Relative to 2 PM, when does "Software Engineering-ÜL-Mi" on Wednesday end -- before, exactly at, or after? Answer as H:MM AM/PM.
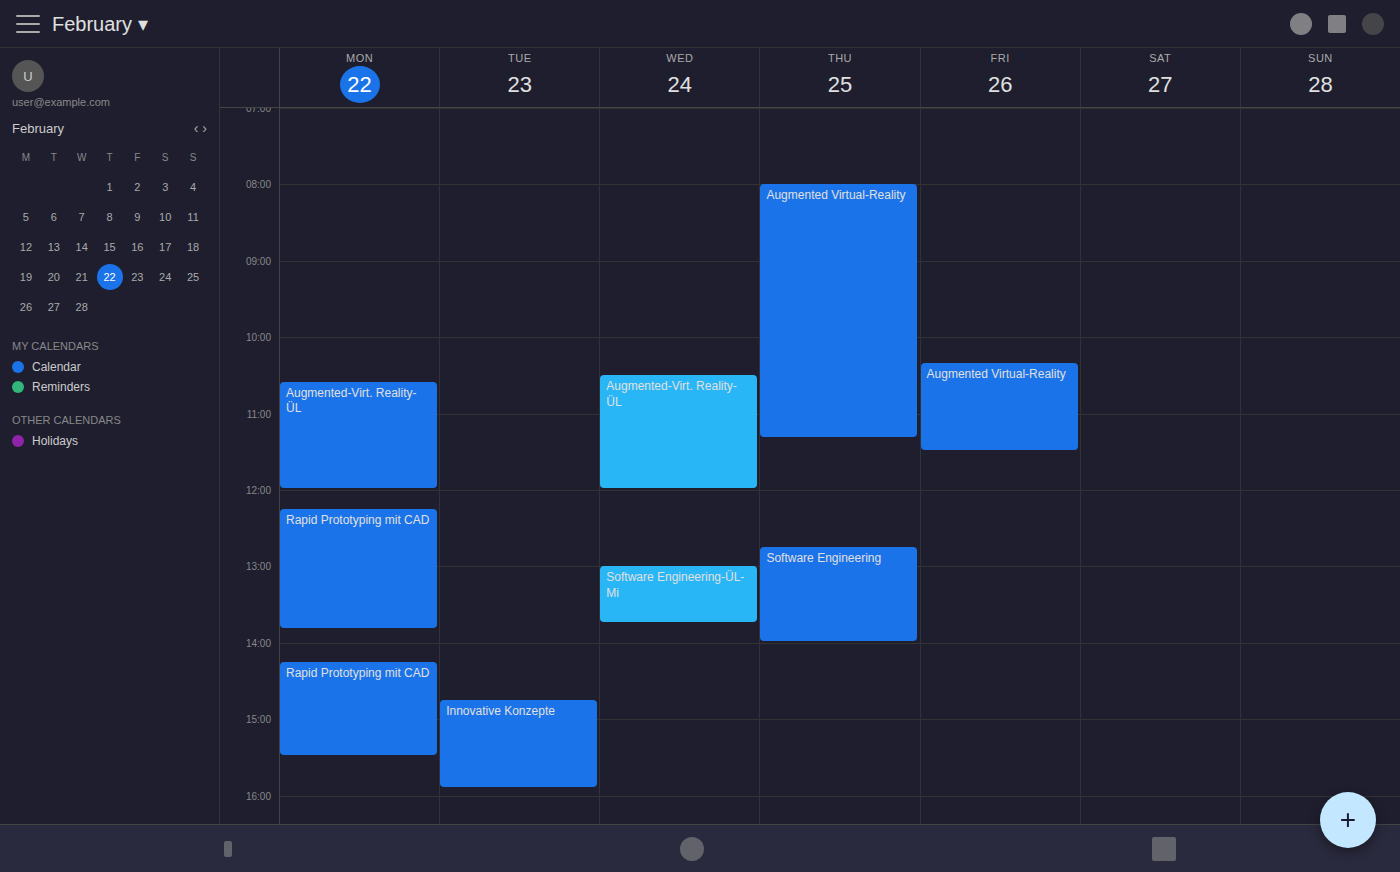
1:45 PM -- before 2 PM, 15 minutes above the 2 PM line.